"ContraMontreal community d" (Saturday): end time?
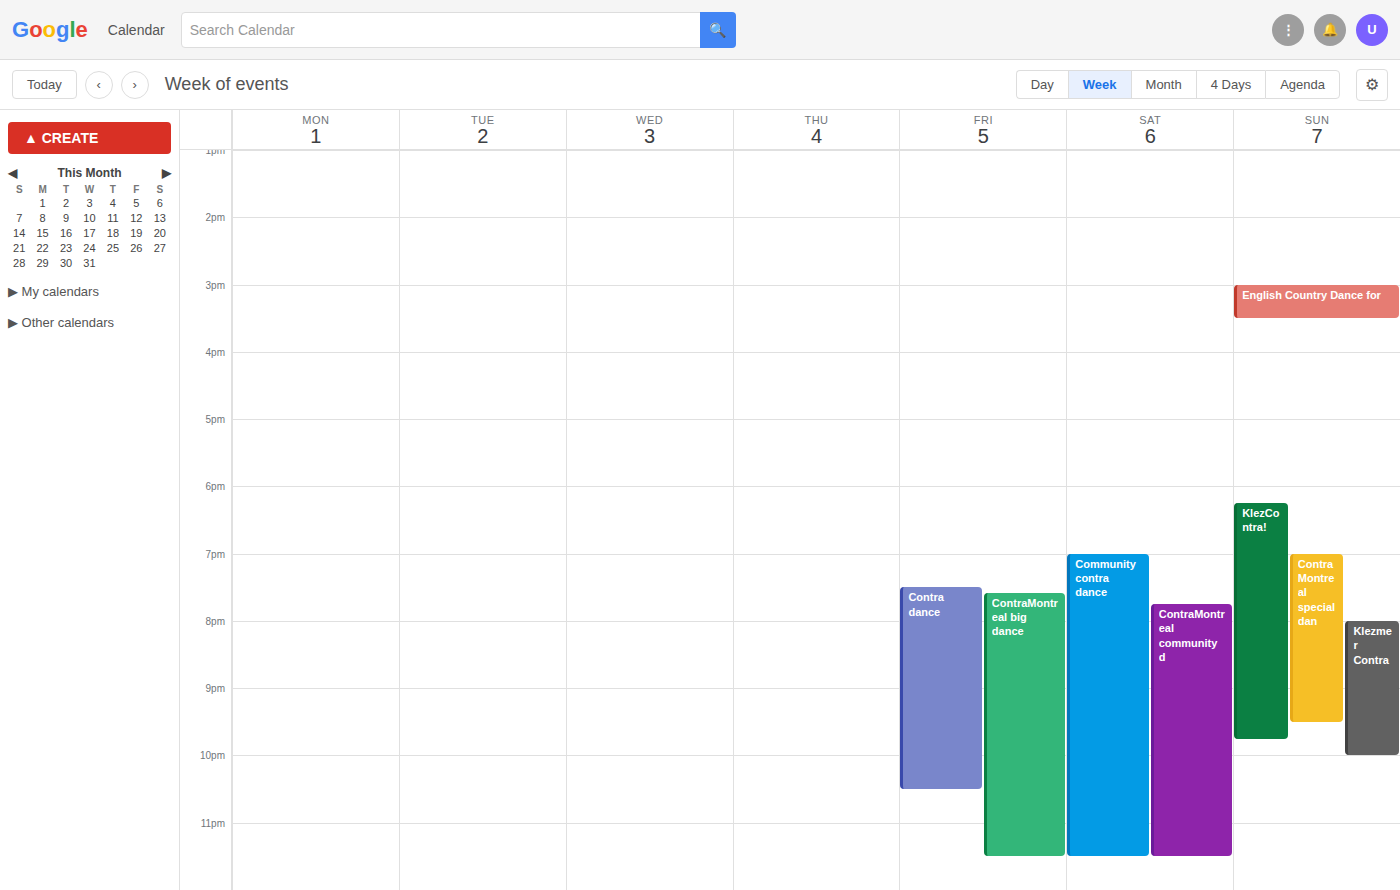
11:30 PM